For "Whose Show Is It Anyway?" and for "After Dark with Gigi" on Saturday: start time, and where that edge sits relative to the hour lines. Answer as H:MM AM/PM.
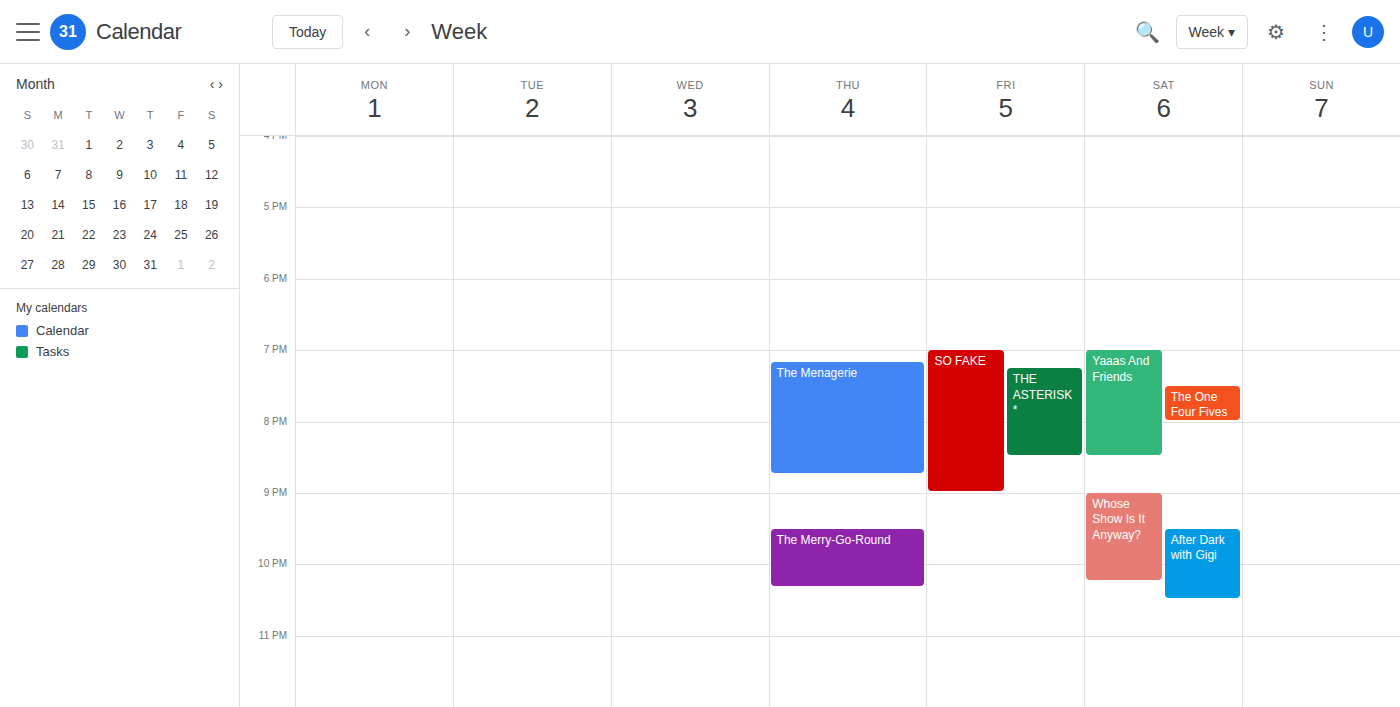
"Whose Show Is It Anyway?": 9:00 PM, exactly on the 9 PM line. "After Dark with Gigi": 9:30 PM, halfway between the 9 PM and 10 PM lines.